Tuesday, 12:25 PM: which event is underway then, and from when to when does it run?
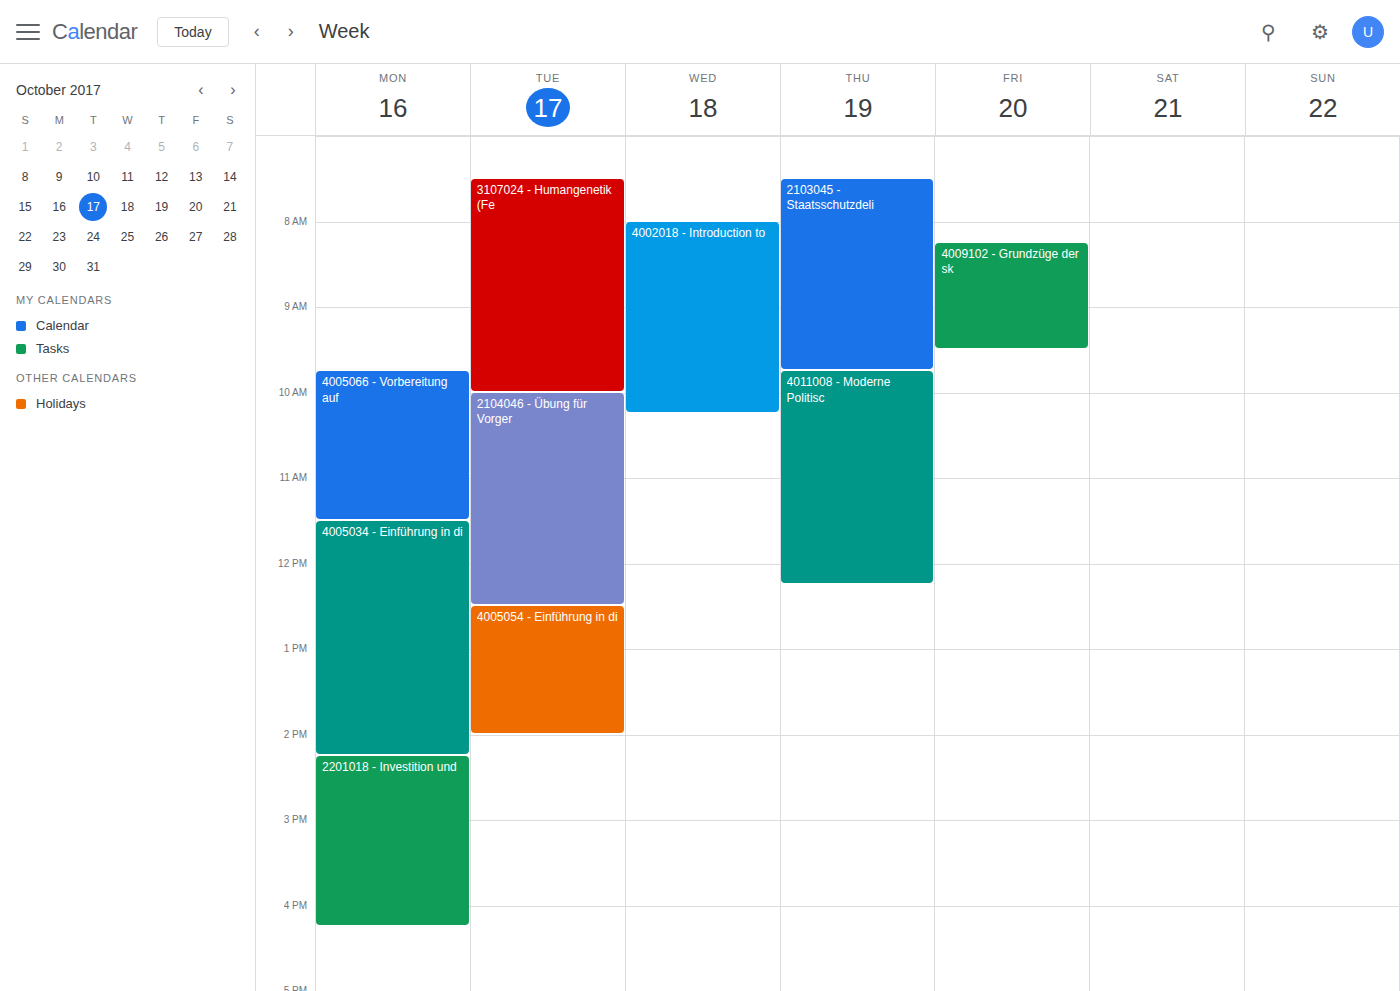
"2104046 - Übung für Vorger", 10:00 AM to 12:30 PM